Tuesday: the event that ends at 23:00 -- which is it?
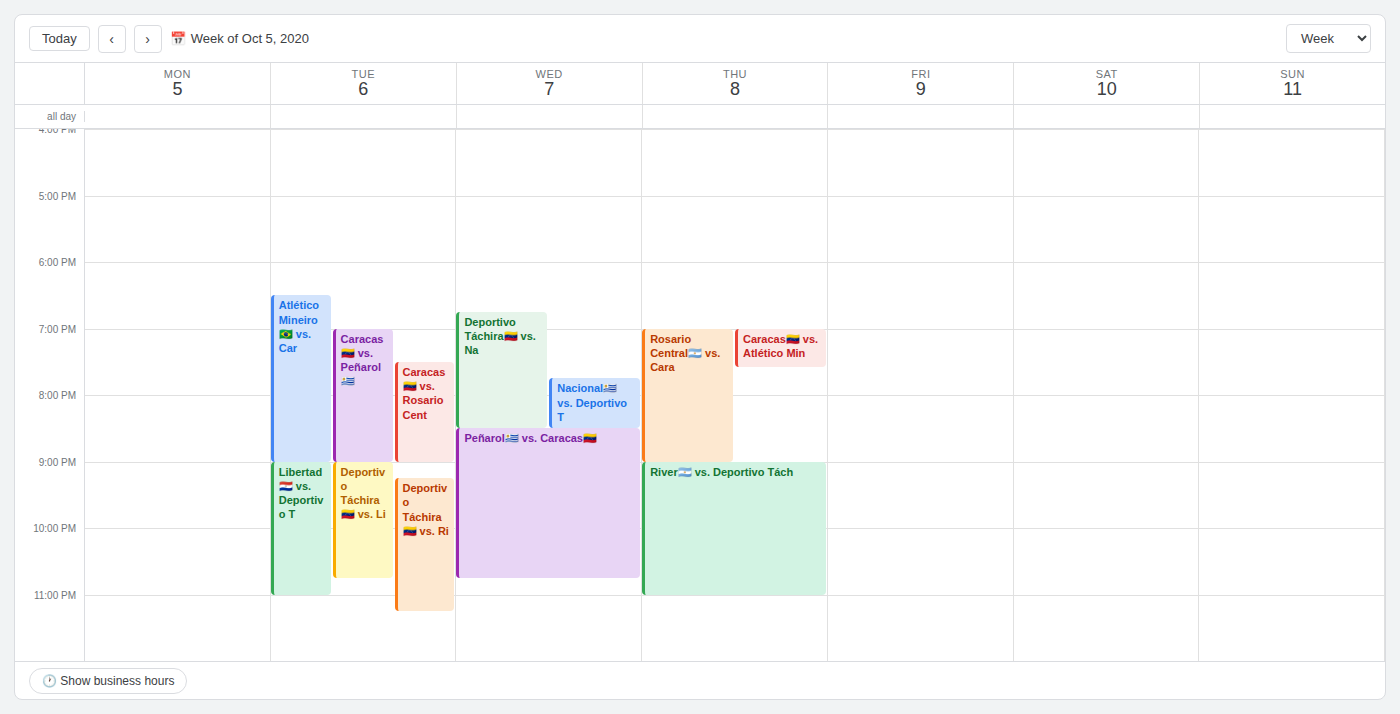
"Libertad🇵🇾 vs. Deportivo T"